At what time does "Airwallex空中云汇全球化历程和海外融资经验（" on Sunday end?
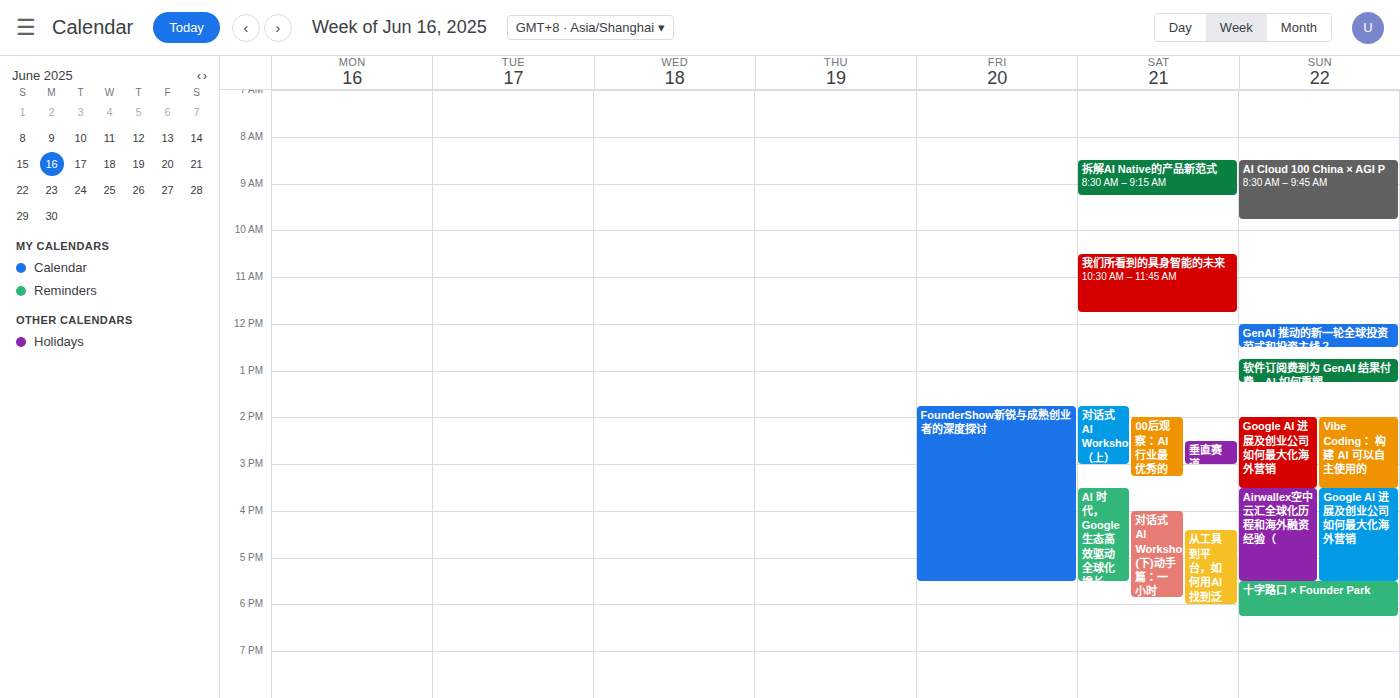
17:30